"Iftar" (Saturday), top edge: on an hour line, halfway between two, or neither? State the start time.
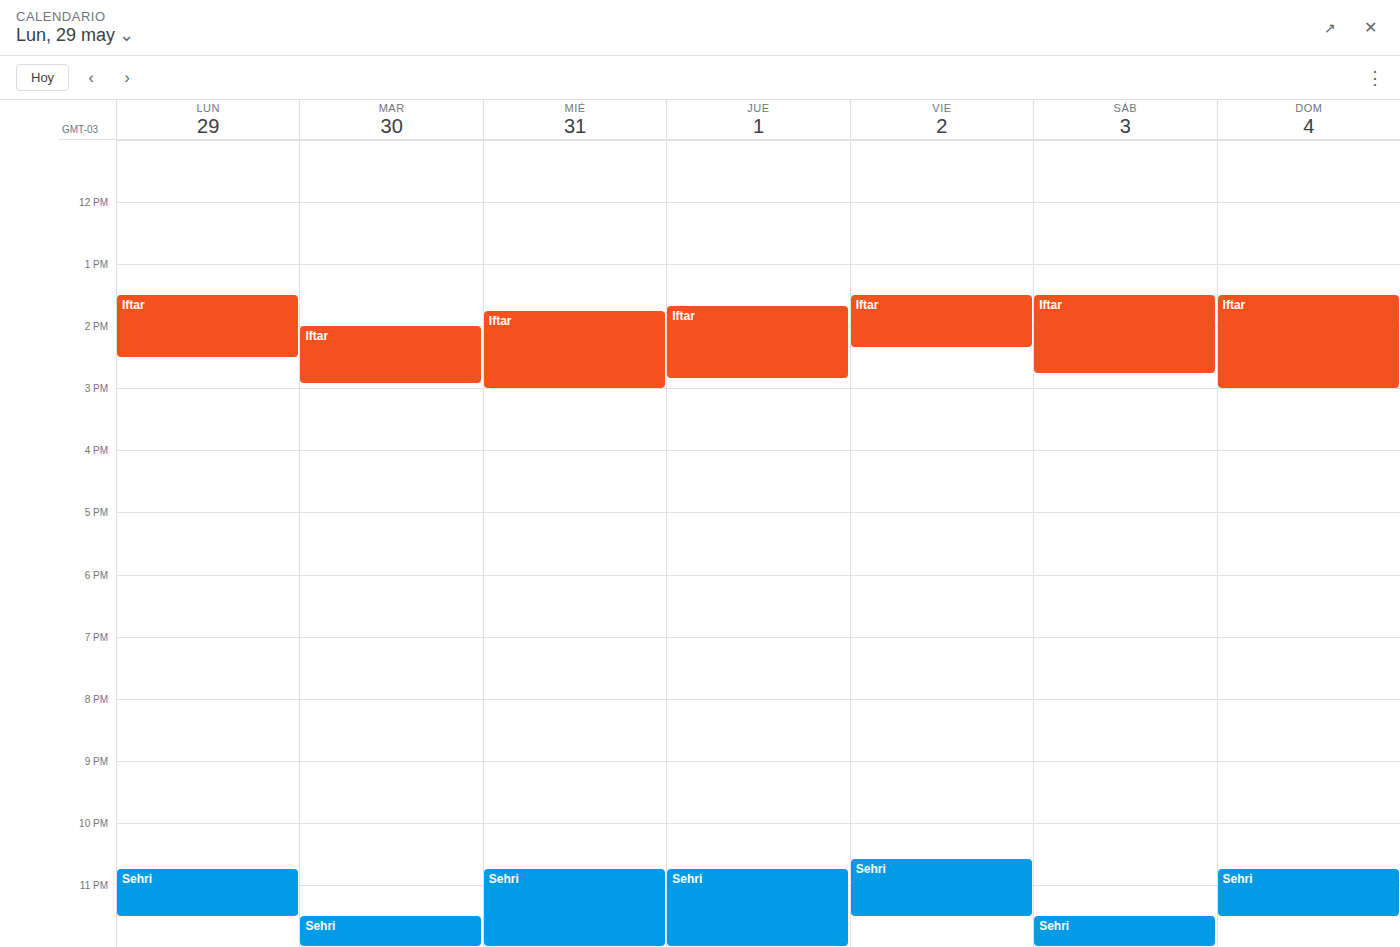
1:30 PM -- halfway between the 1 PM and 2 PM lines.